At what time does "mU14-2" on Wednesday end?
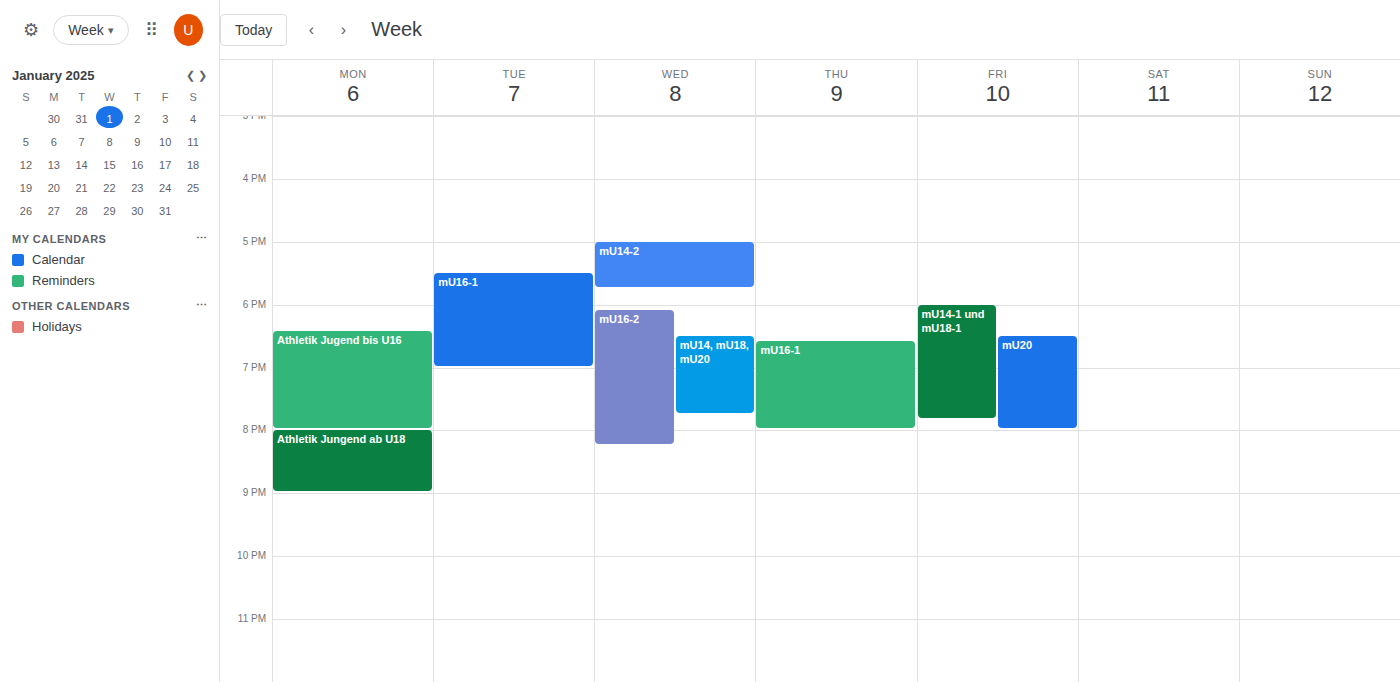
5:45 PM